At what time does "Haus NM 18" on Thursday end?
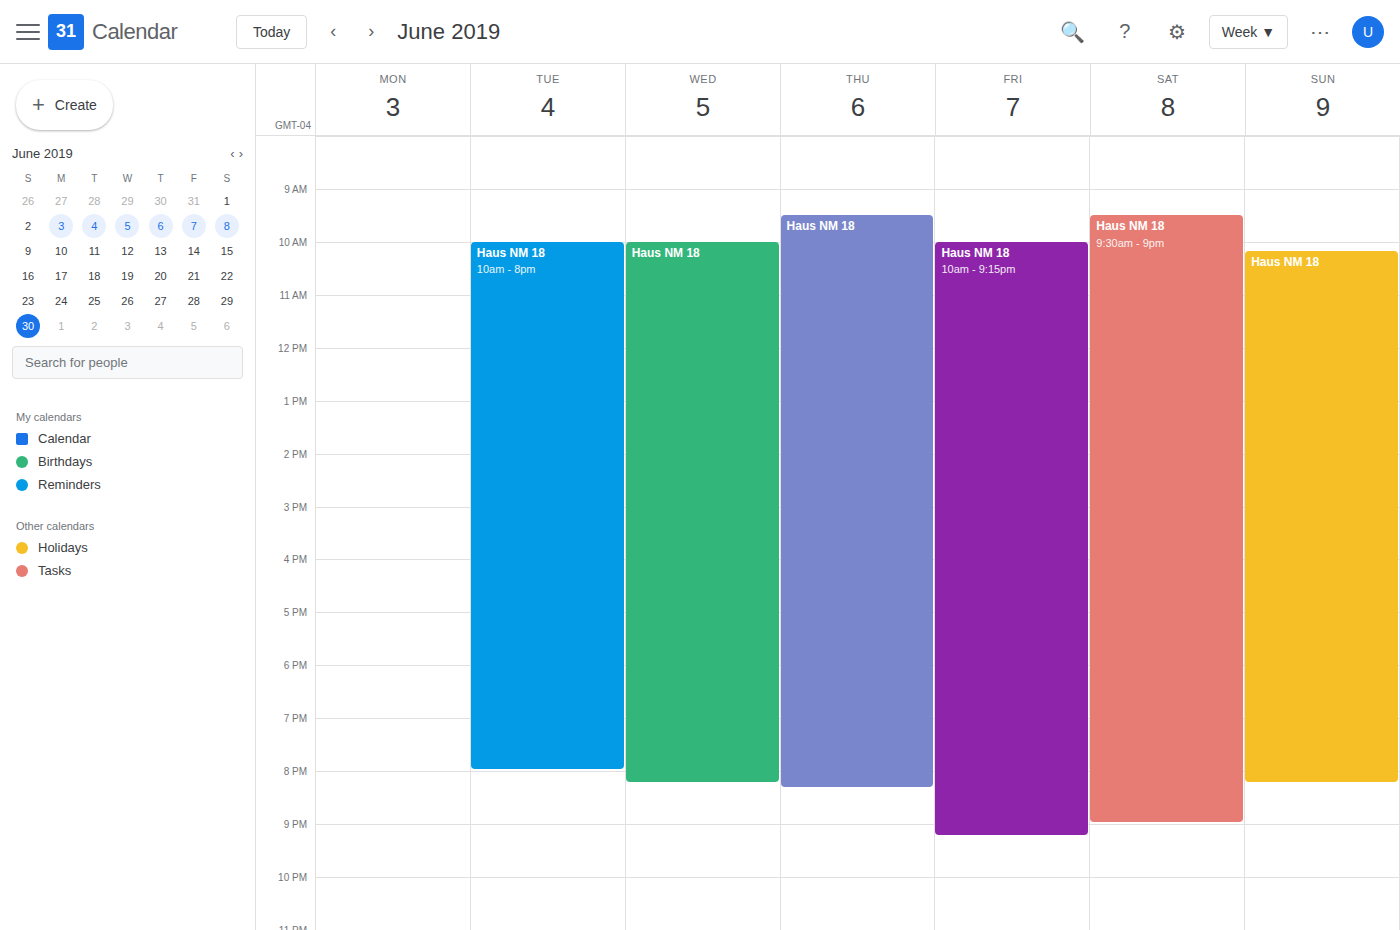
8:20 PM